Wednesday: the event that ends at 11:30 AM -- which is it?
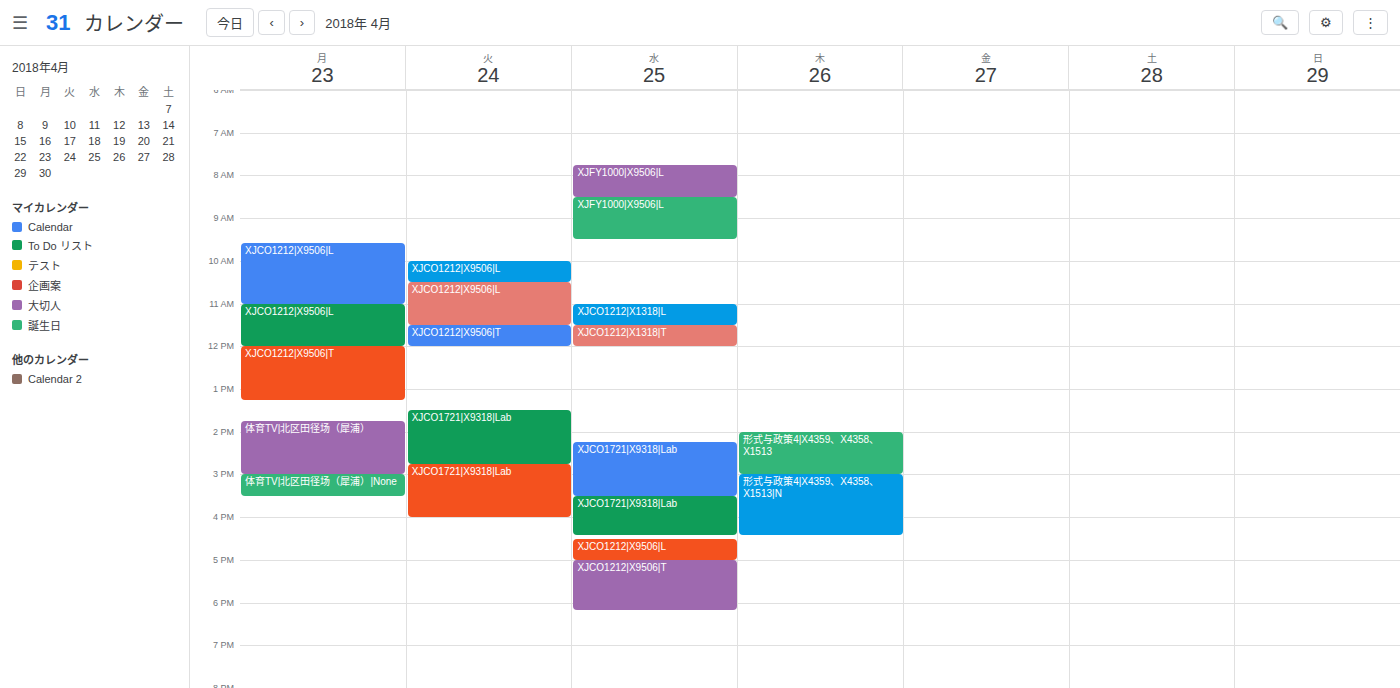
"XJCO1212|X1318|L"